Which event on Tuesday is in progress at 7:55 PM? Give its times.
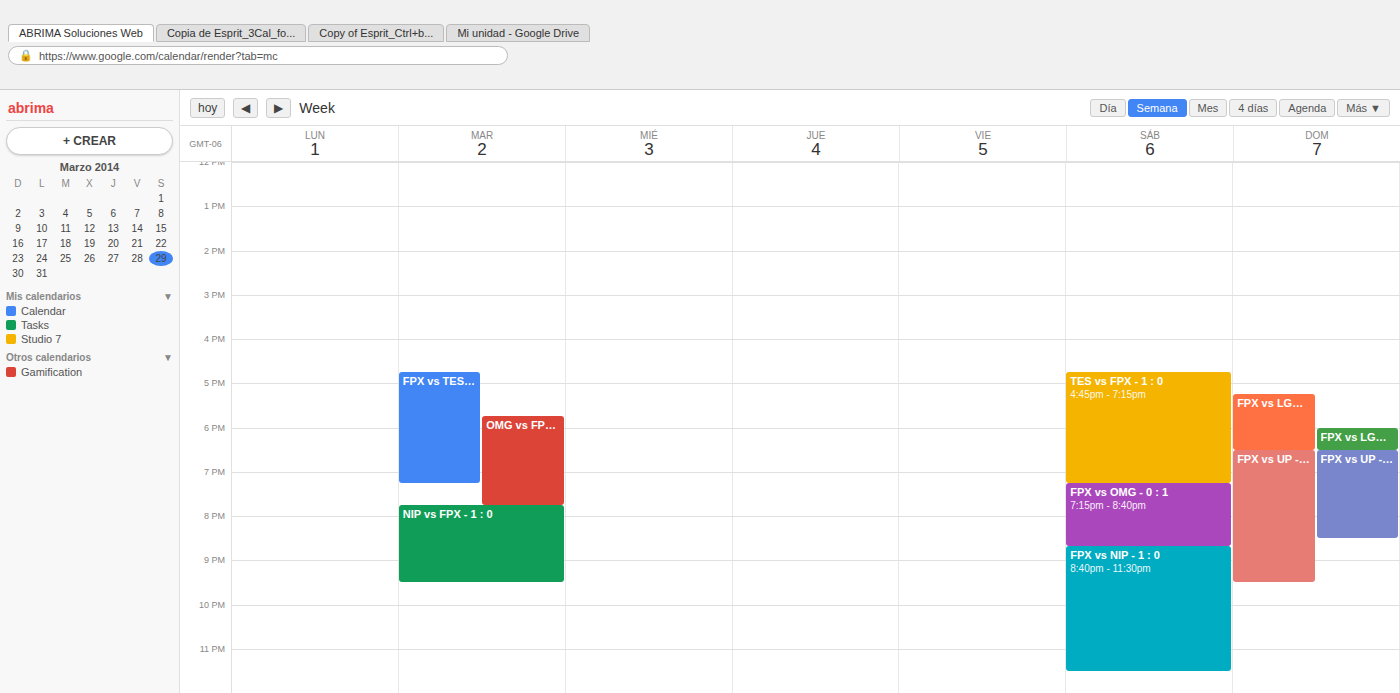
"NIP vs FPX - 1 : 0", 7:45 PM to 9:30 PM